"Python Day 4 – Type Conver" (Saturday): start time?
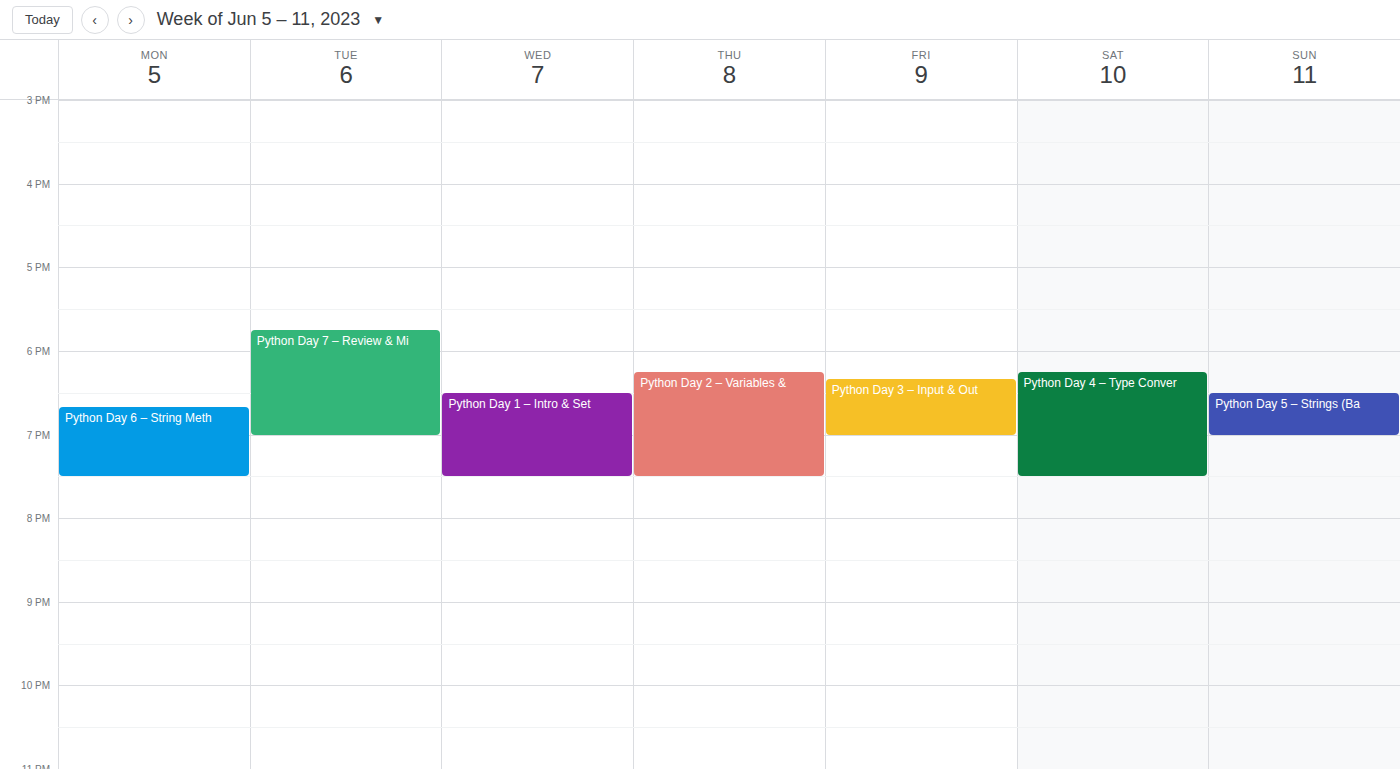
6:15 PM